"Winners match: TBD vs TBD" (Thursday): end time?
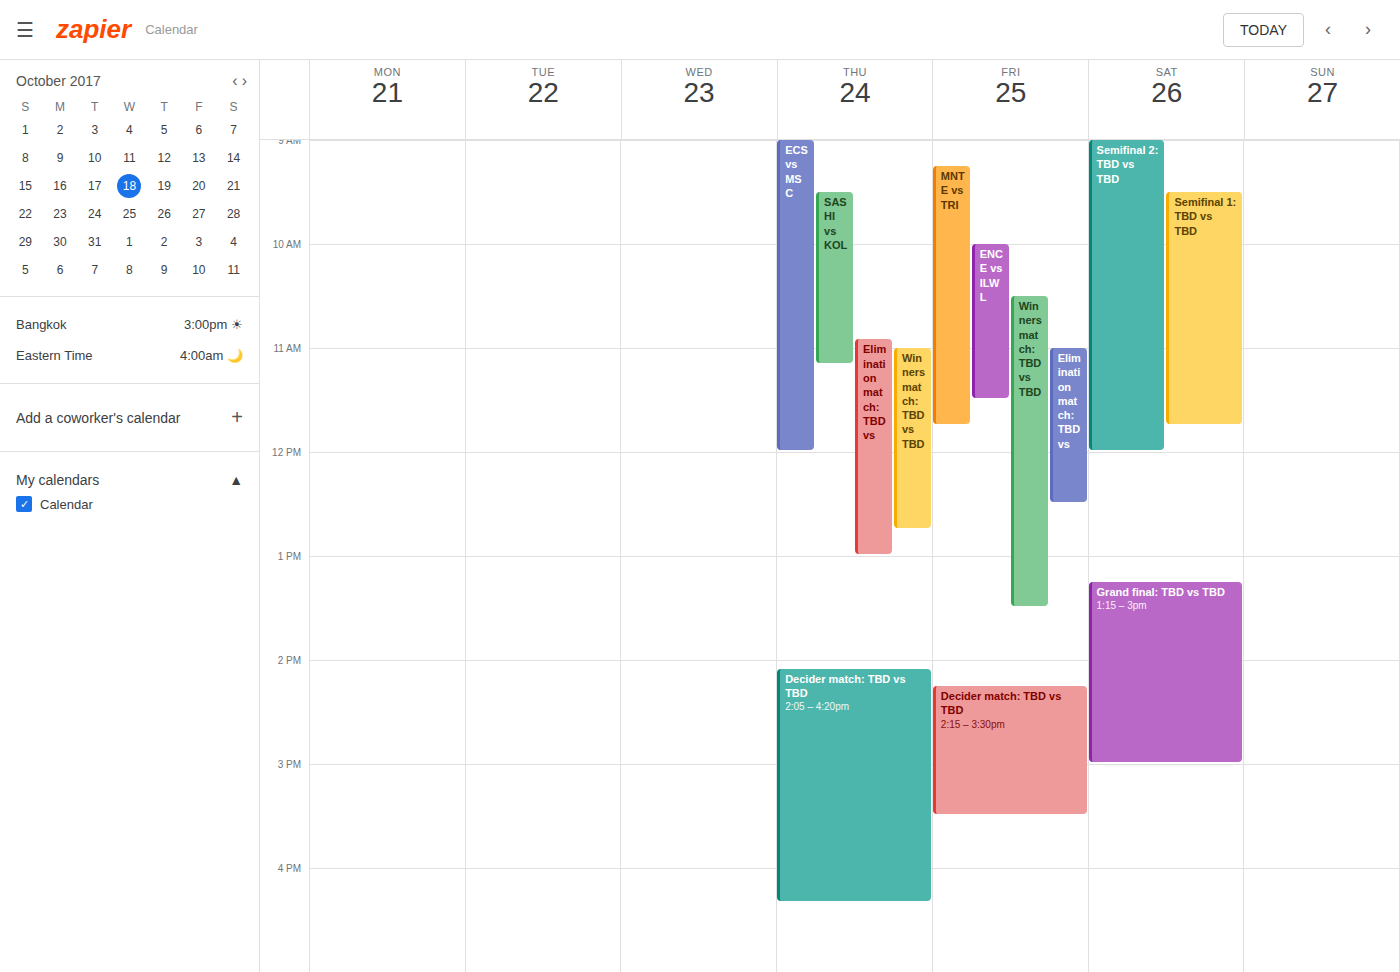
12:45 PM